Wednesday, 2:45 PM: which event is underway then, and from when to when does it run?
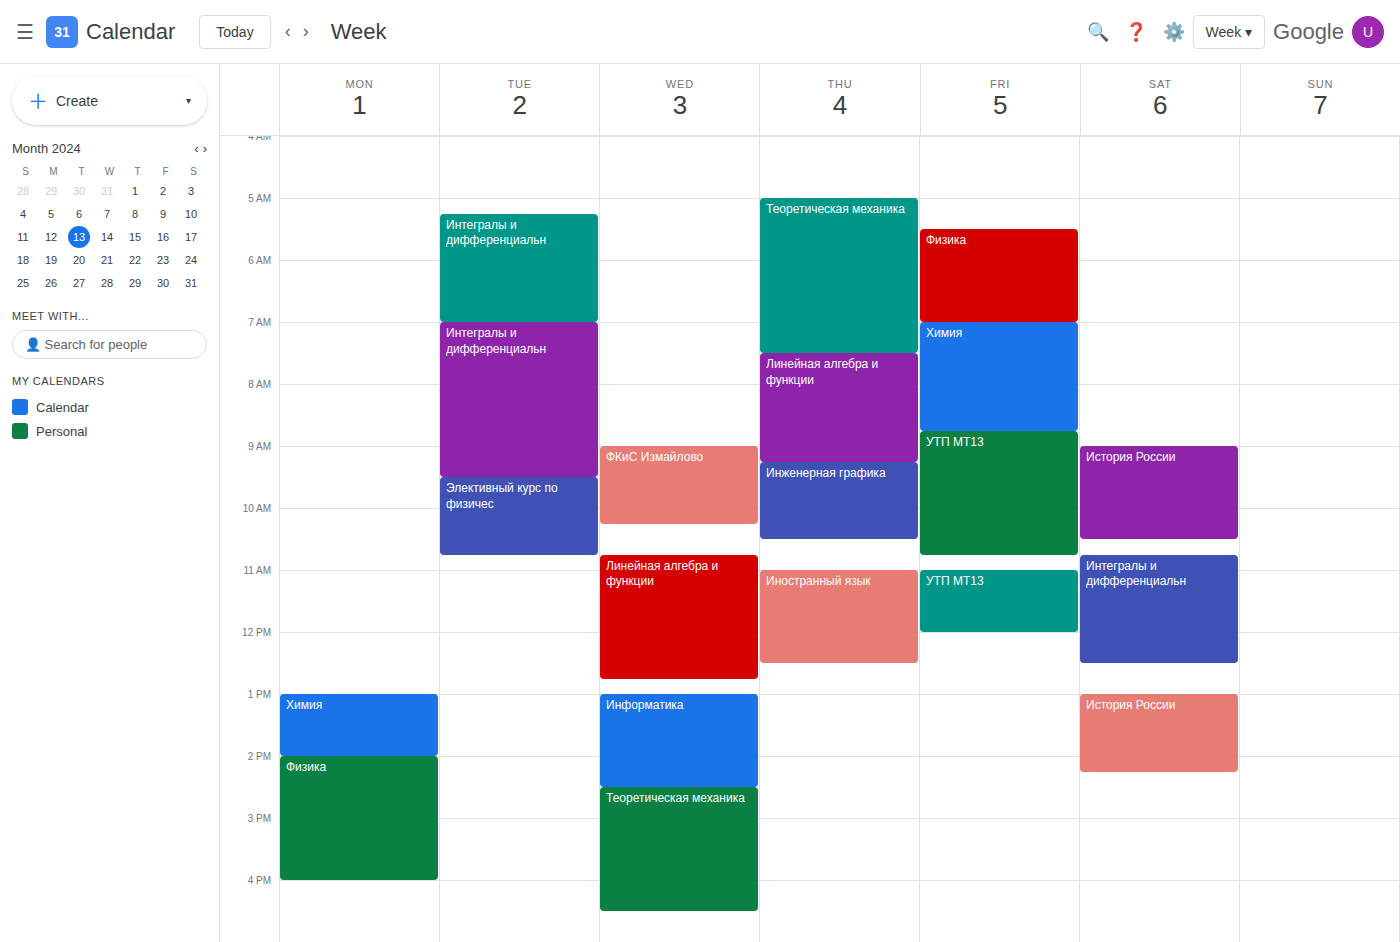
"Теоретическая механика", 2:30 PM to 4:30 PM